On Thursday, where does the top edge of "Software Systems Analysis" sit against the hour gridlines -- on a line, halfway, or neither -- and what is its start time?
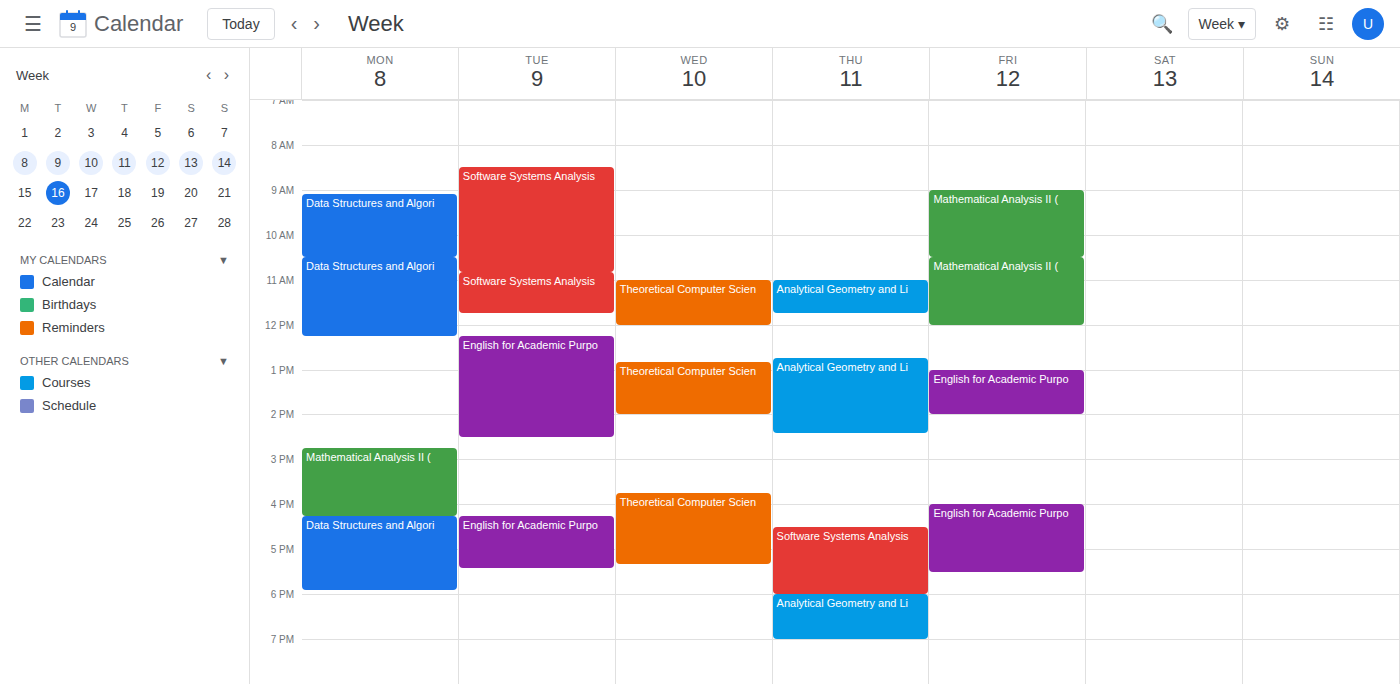
4:30 PM -- halfway between the 4 PM and 5 PM lines.